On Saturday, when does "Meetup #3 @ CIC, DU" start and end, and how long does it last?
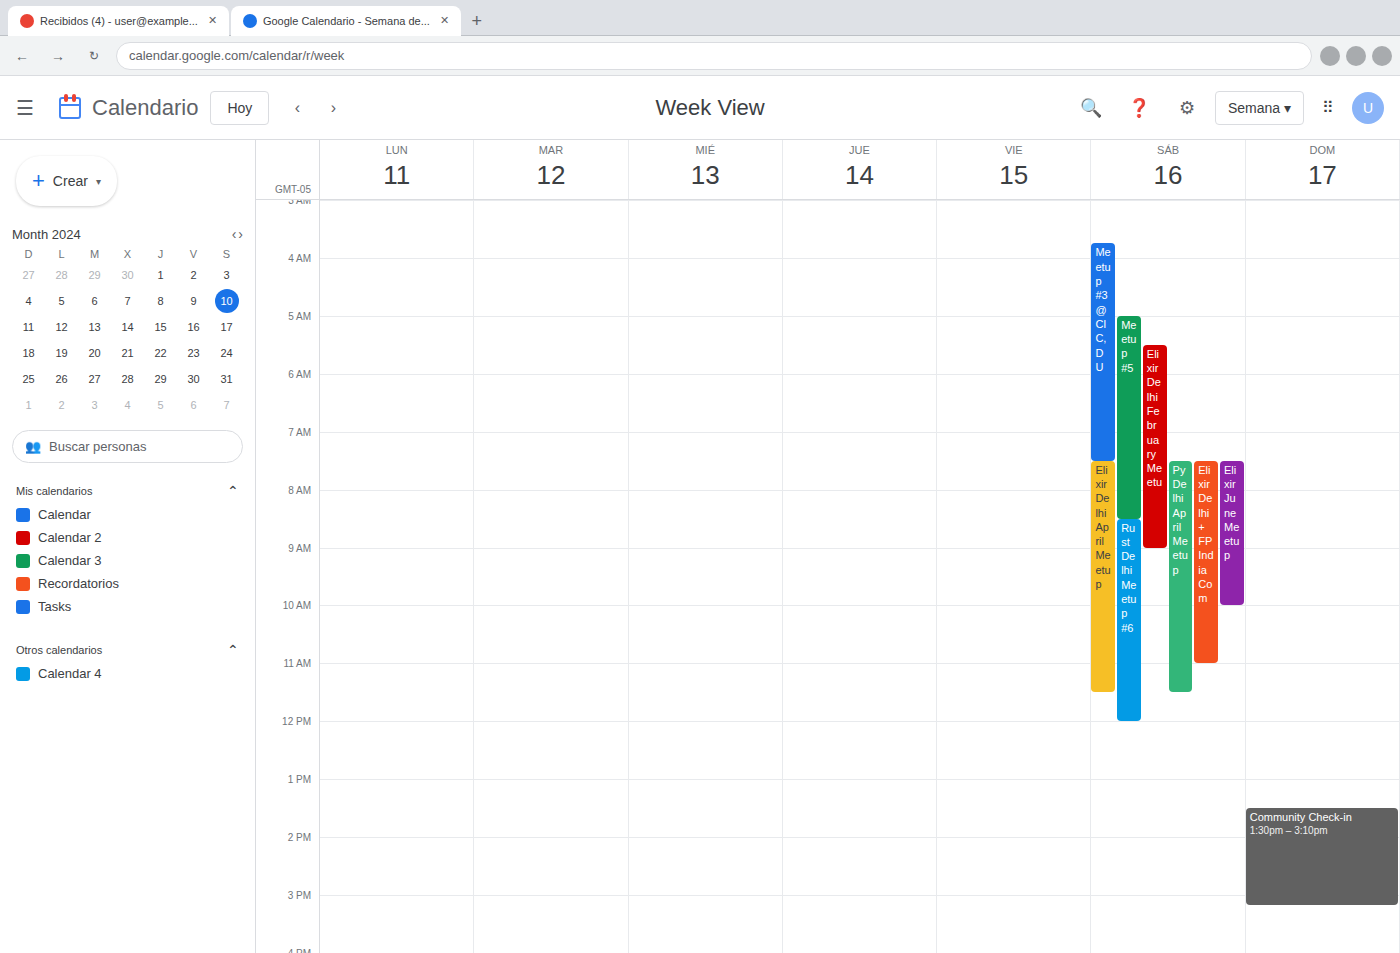
3:45 AM to 7:30 AM, 3 hours 45 minutes